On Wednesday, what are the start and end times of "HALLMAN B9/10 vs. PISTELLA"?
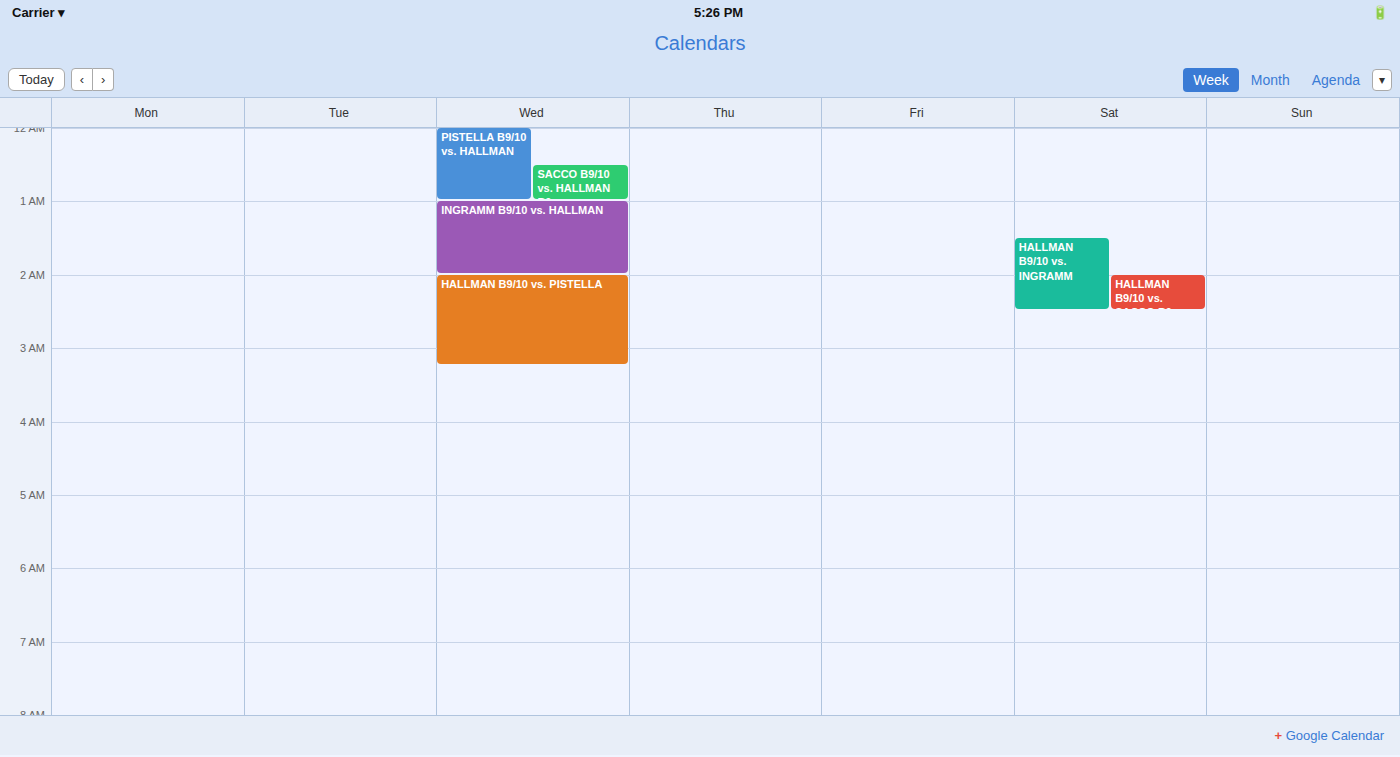
2:00 AM to 3:15 AM